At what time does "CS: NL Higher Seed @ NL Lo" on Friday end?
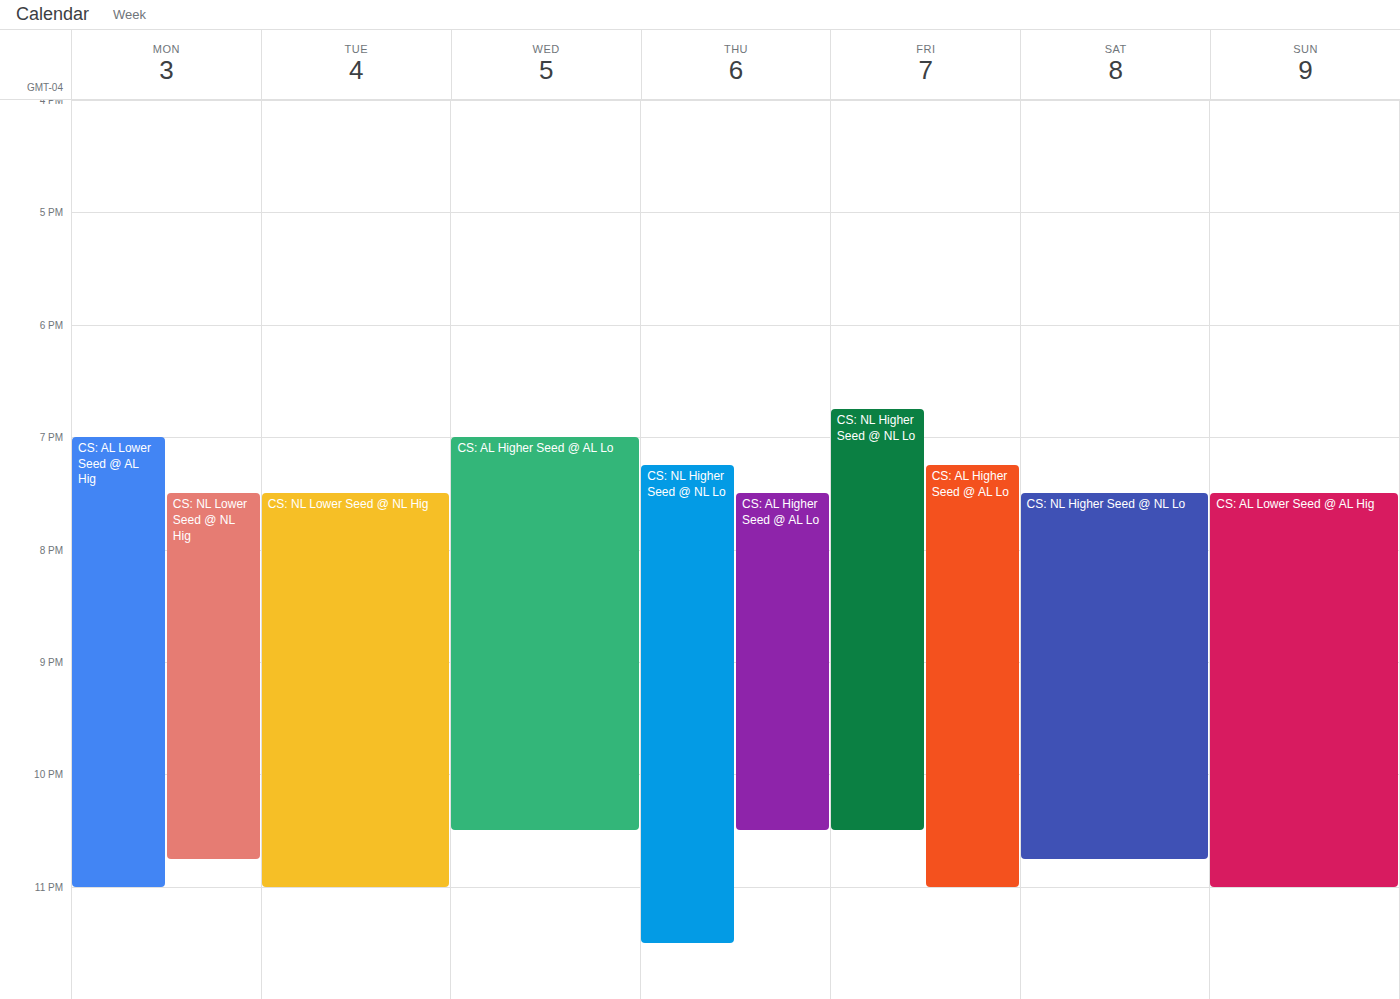
10:30 PM